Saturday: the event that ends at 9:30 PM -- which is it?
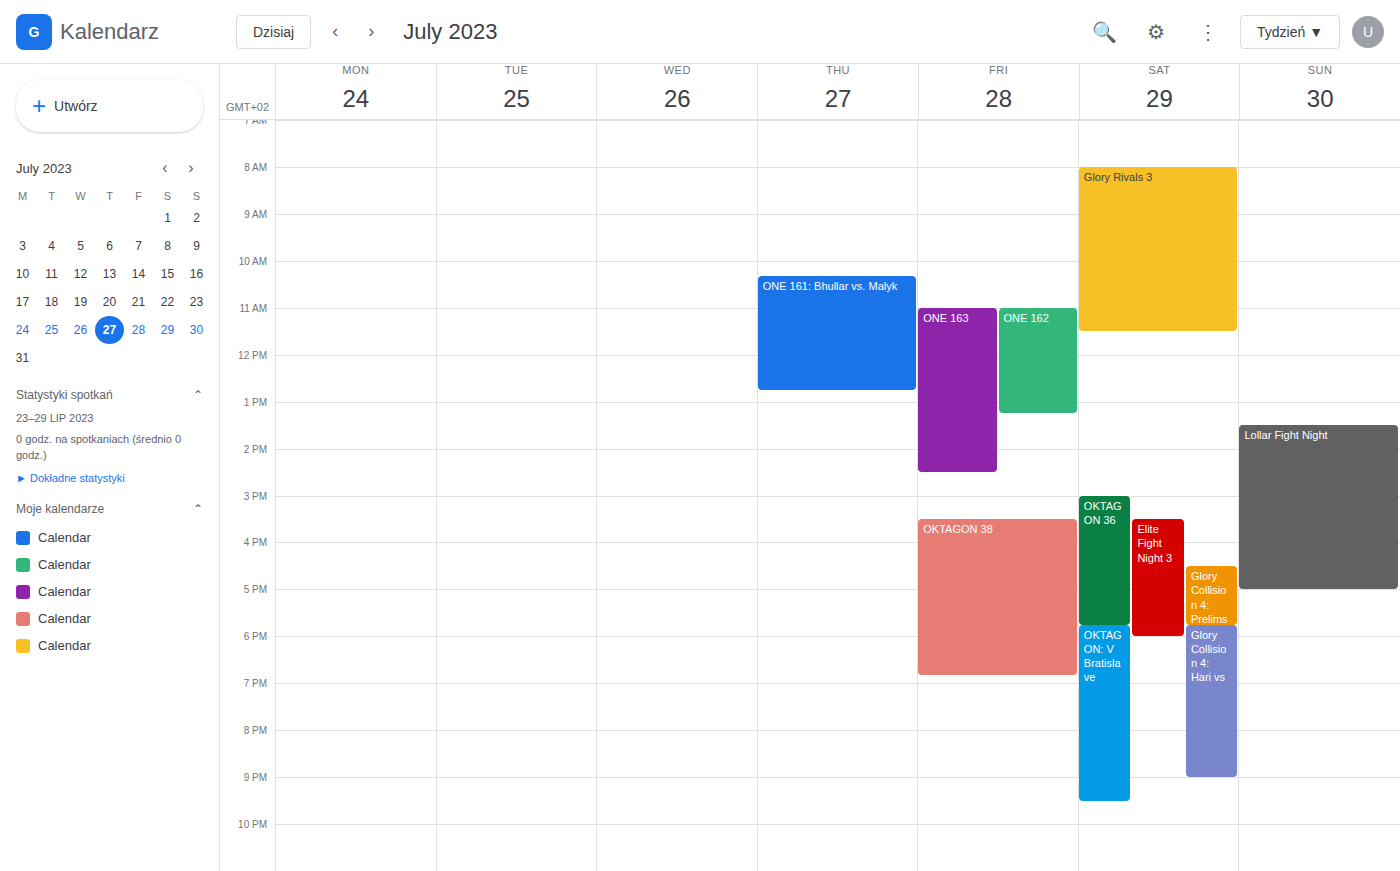
"OKTAGON: V Bratislave"